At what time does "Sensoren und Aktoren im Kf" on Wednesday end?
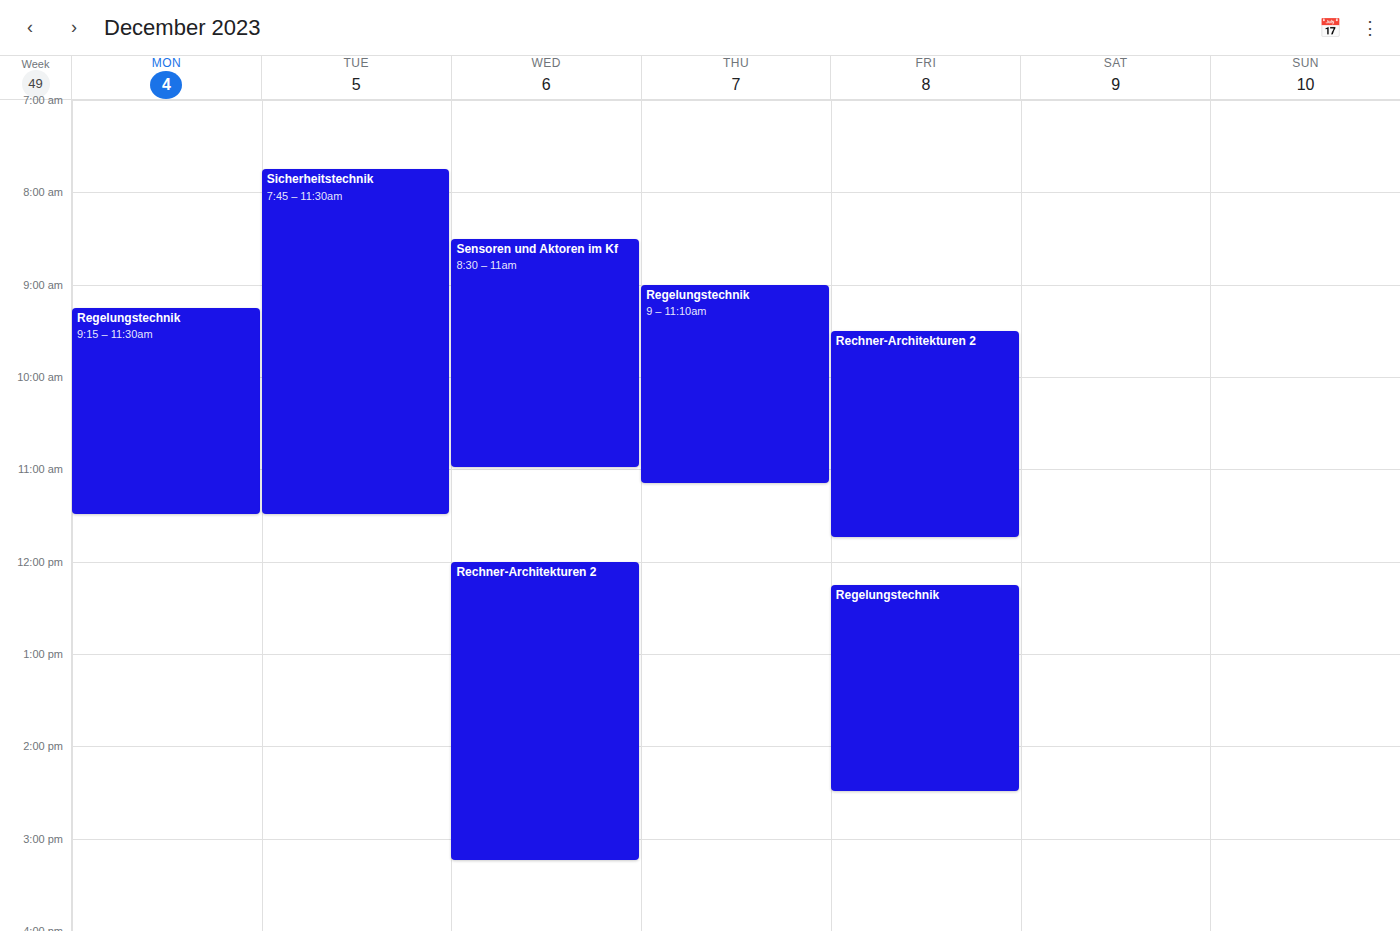
11:00 AM